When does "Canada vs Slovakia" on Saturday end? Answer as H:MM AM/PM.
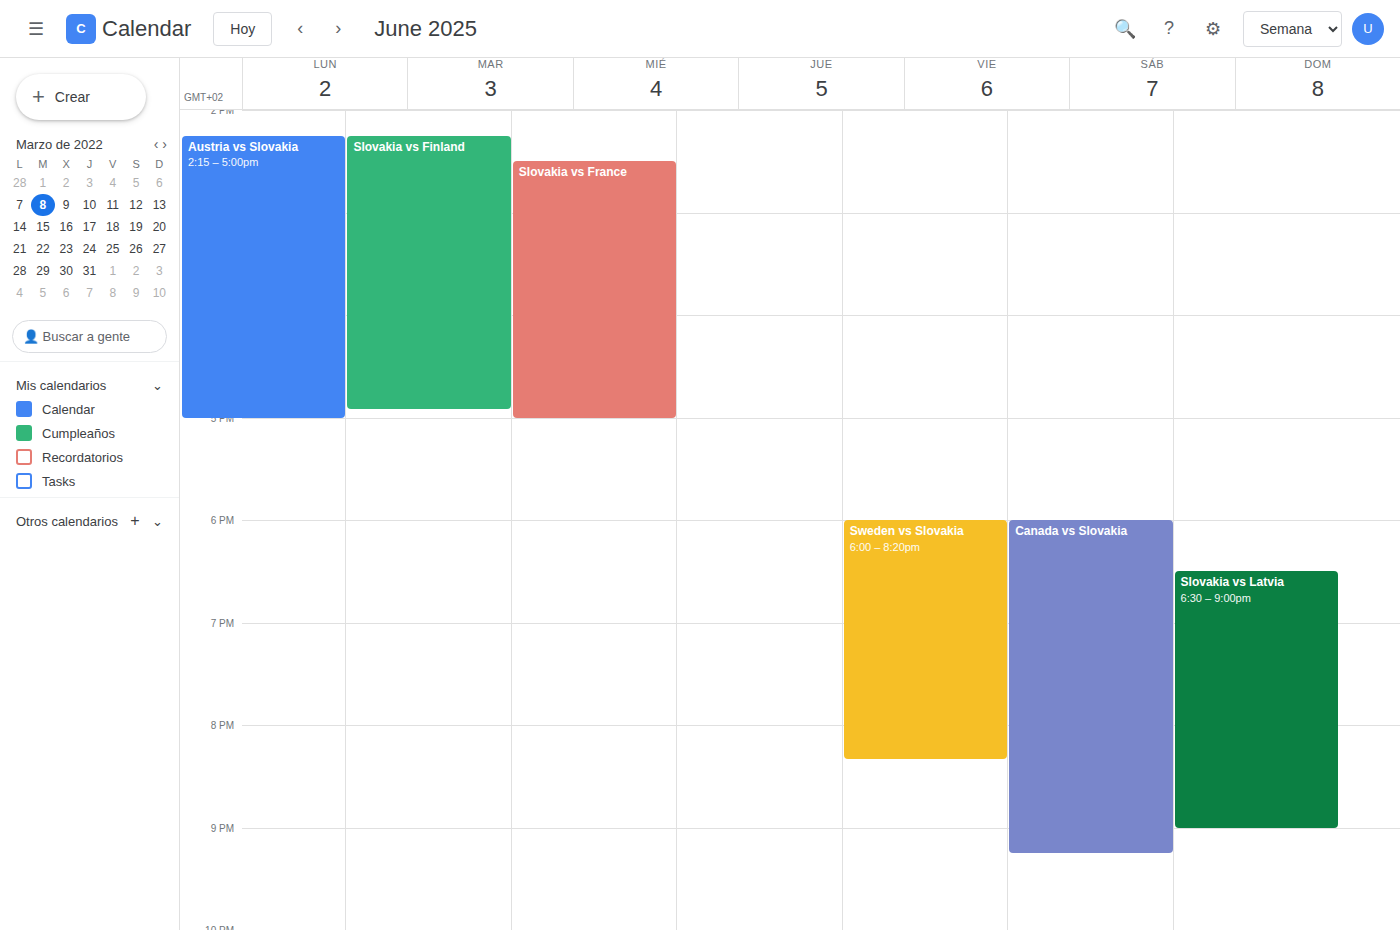
9:15 PM